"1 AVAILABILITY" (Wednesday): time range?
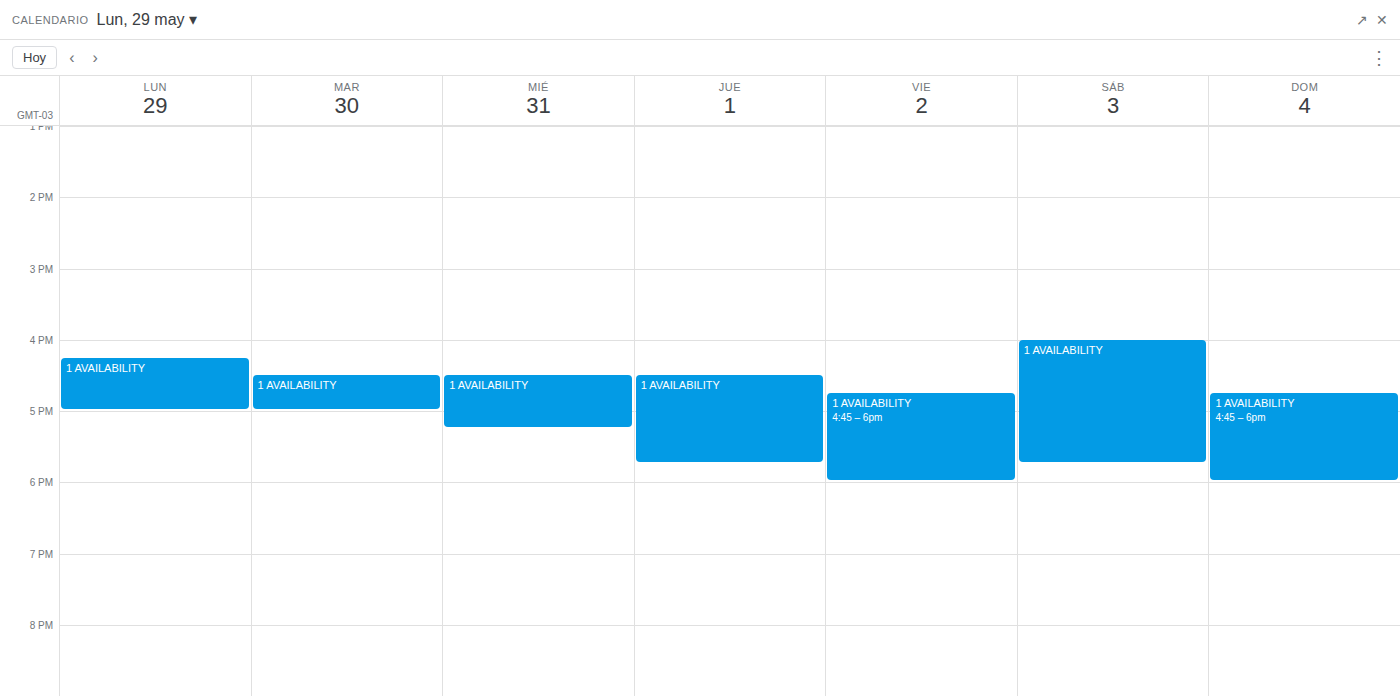
4:30 PM to 5:15 PM